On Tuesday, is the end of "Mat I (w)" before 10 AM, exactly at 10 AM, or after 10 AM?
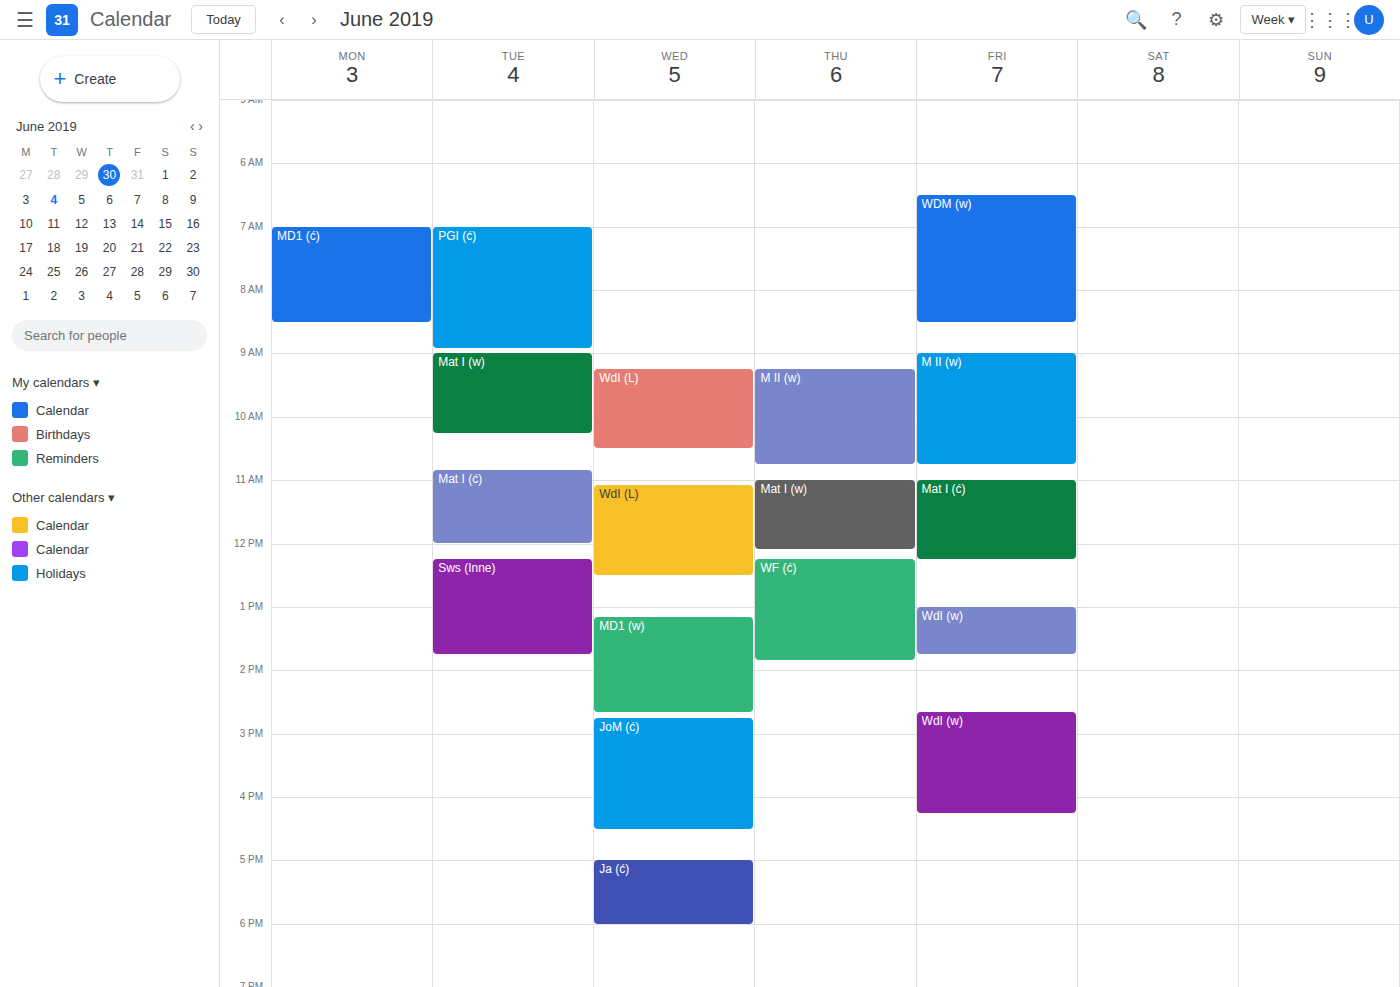
10:15 AM -- after 10 AM, 15 minutes below the 10 AM line.